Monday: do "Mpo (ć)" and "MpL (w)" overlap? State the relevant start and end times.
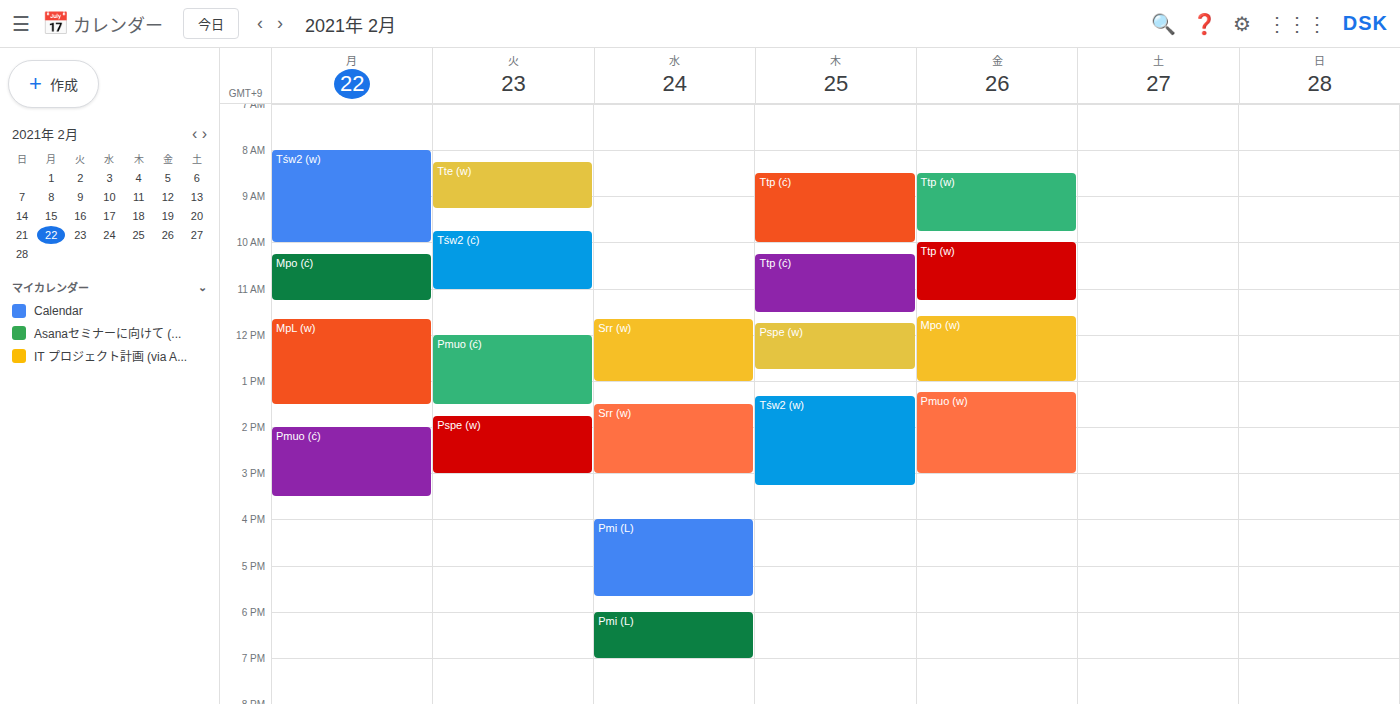
"Mpo (ć)" ends at 11:15 AM and "MpL (w)" starts at 11:40 AM -- no overlap.